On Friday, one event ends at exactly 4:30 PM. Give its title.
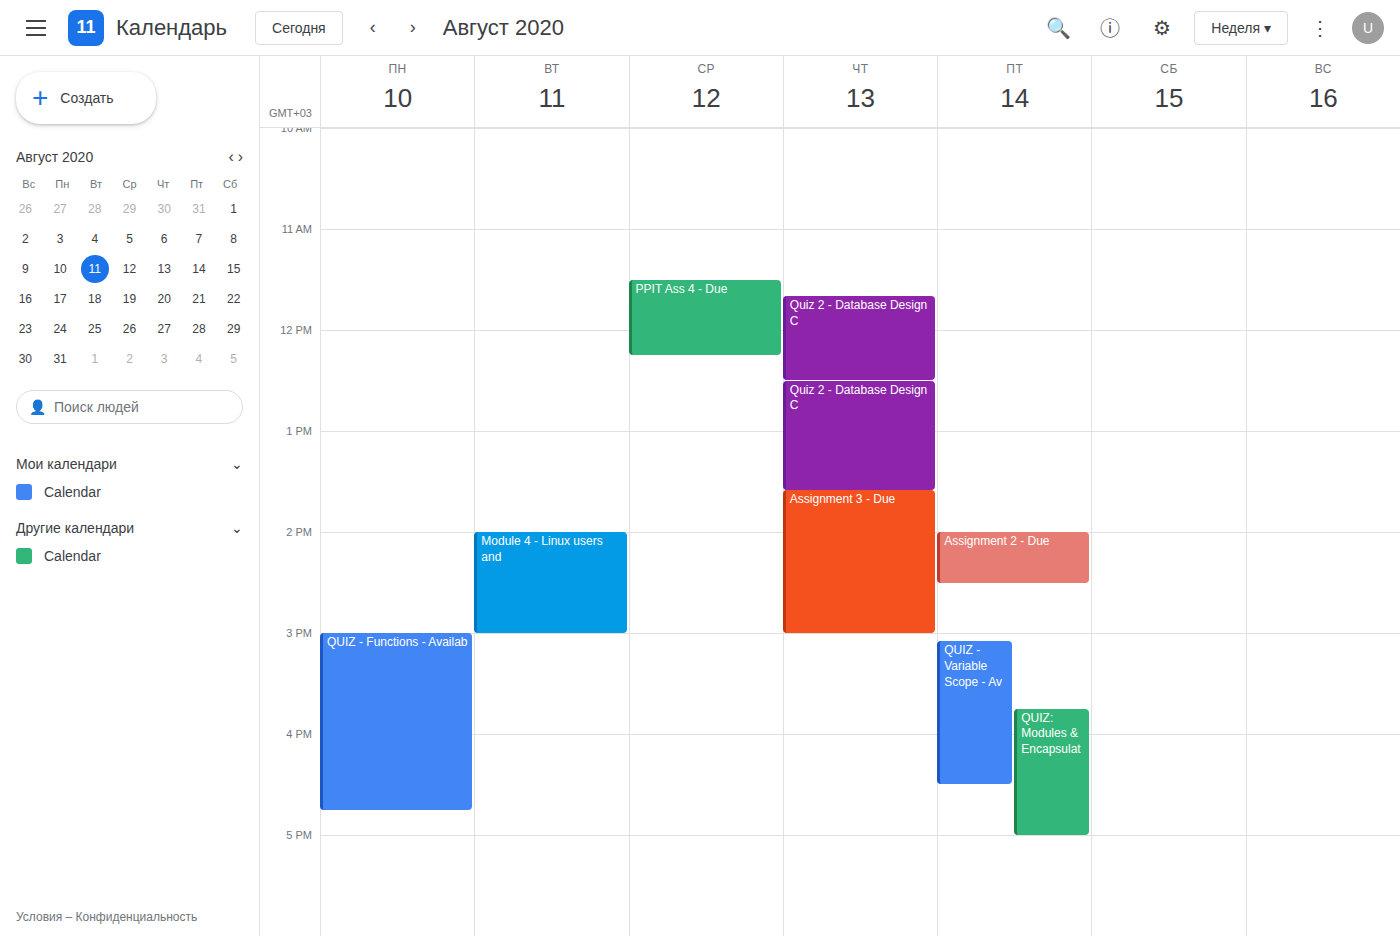
"QUIZ - Variable Scope - Av"